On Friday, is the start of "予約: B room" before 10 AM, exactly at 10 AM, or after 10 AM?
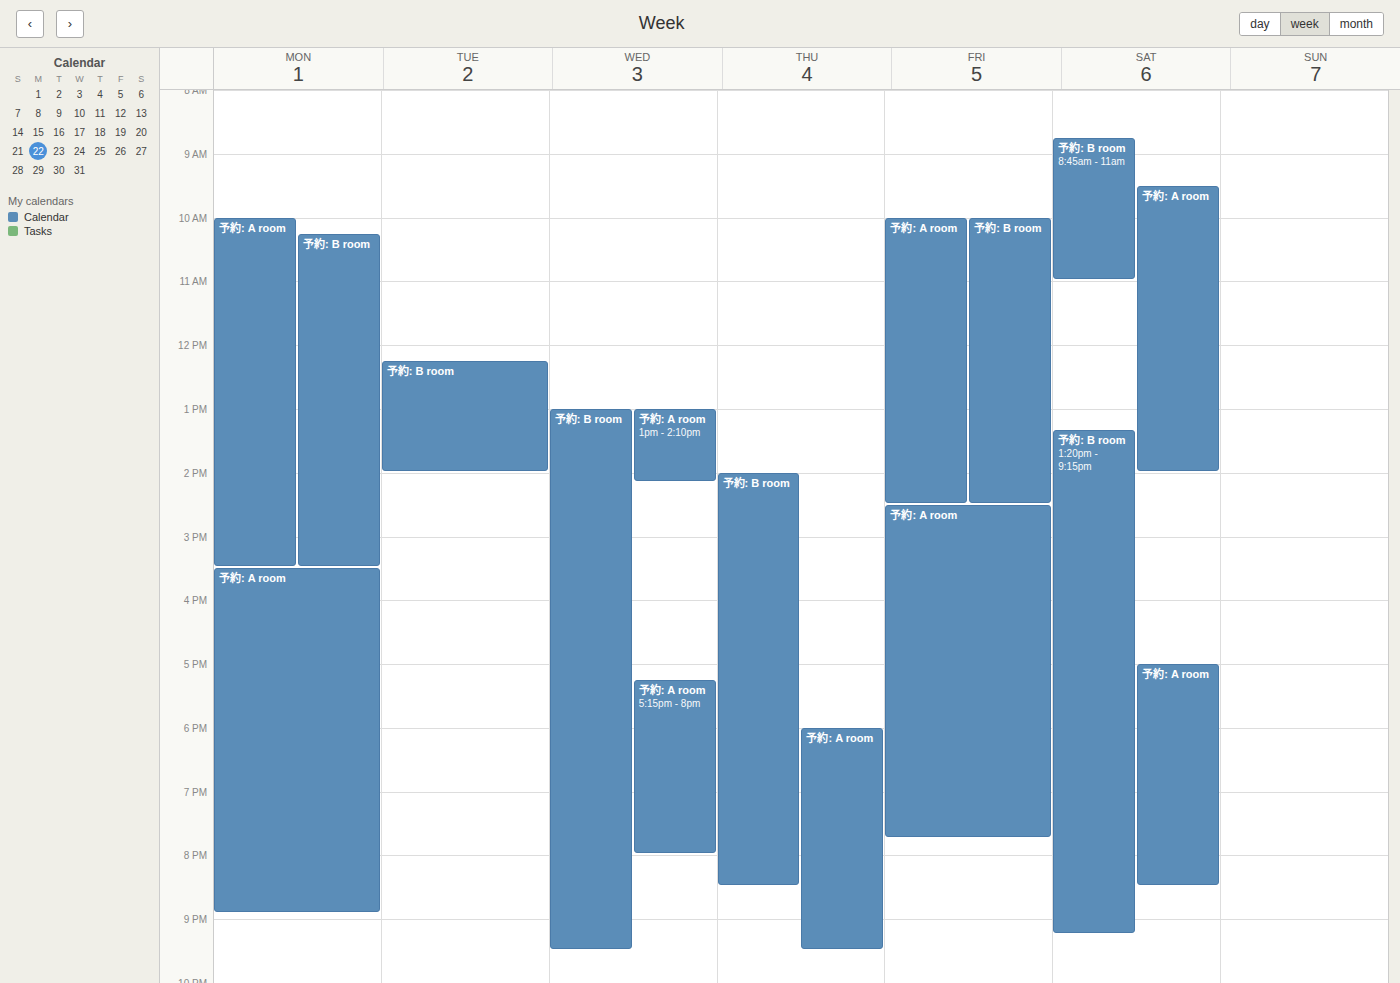
10:00 AM -- exactly at 10 AM, on the 10 AM line.